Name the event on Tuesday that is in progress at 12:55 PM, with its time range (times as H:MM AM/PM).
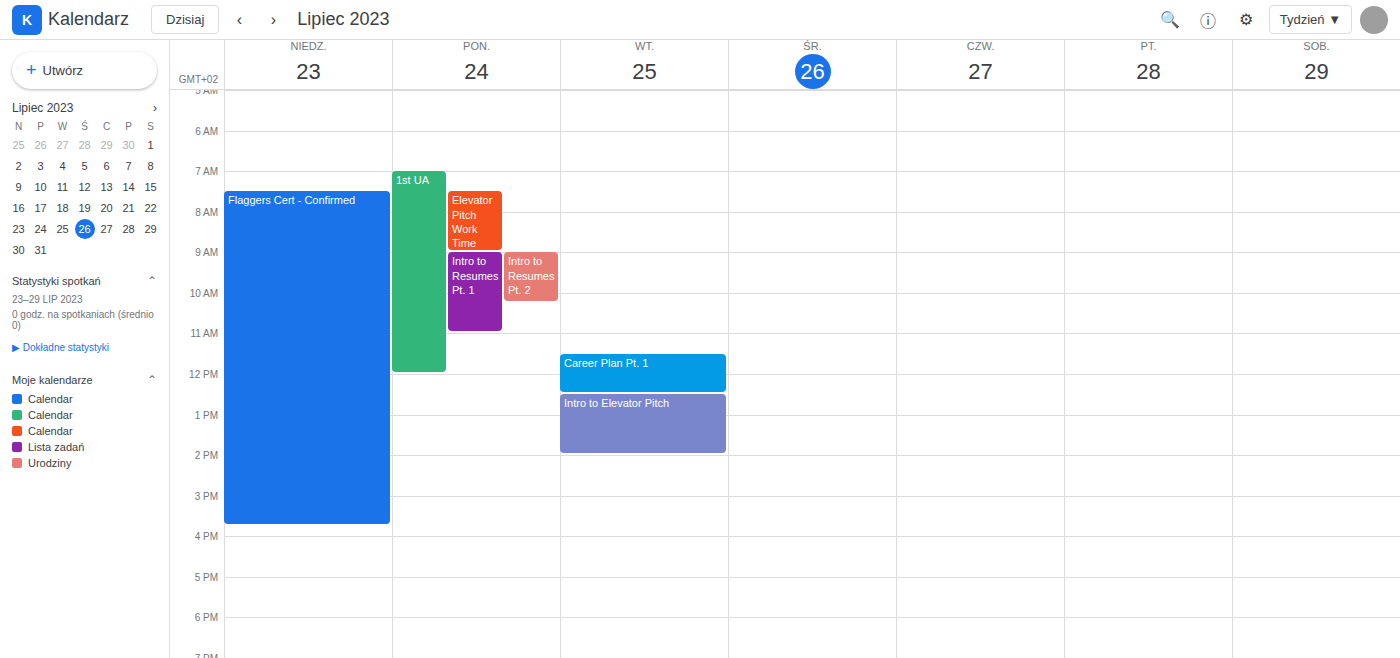
"Intro to Elevator Pitch", 12:30 PM to 2:00 PM